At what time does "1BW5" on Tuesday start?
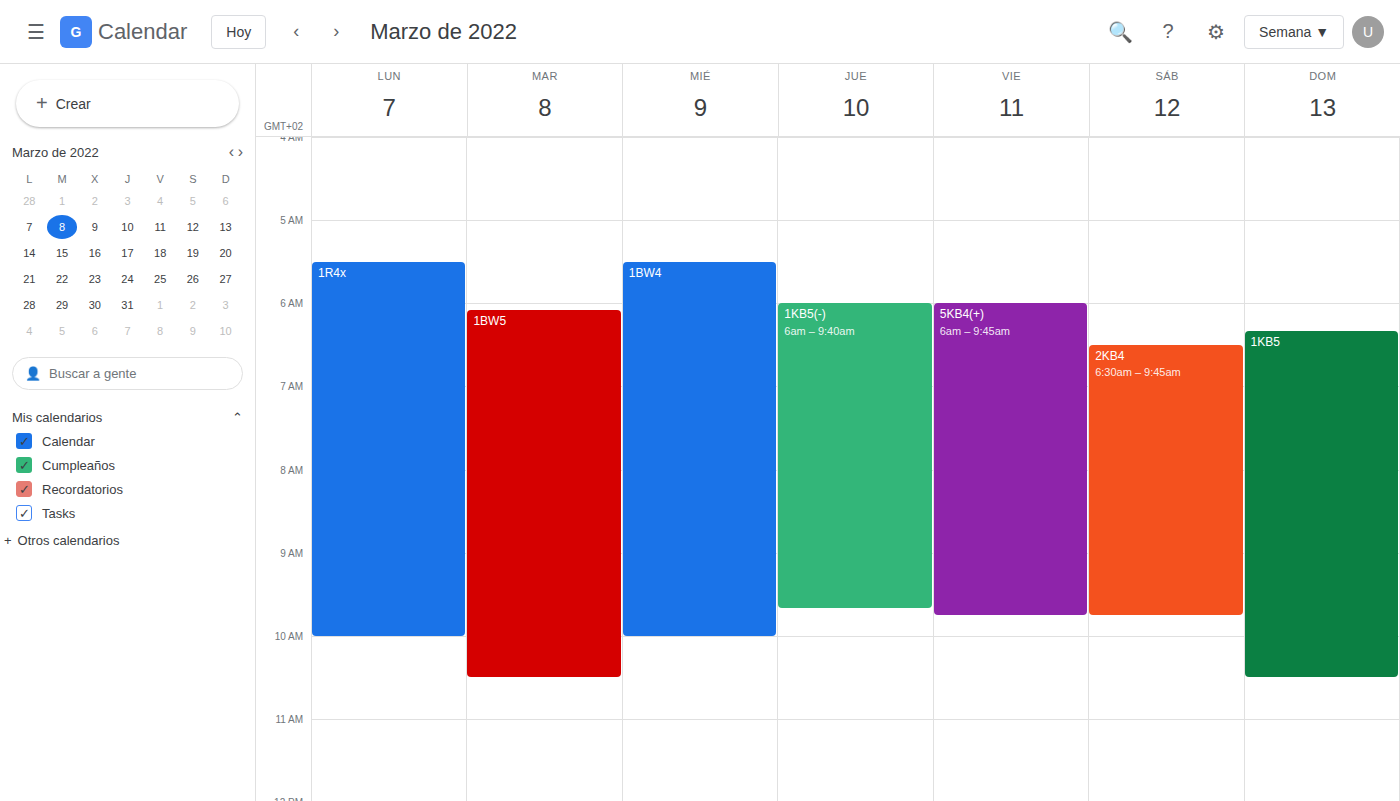
6:05 AM